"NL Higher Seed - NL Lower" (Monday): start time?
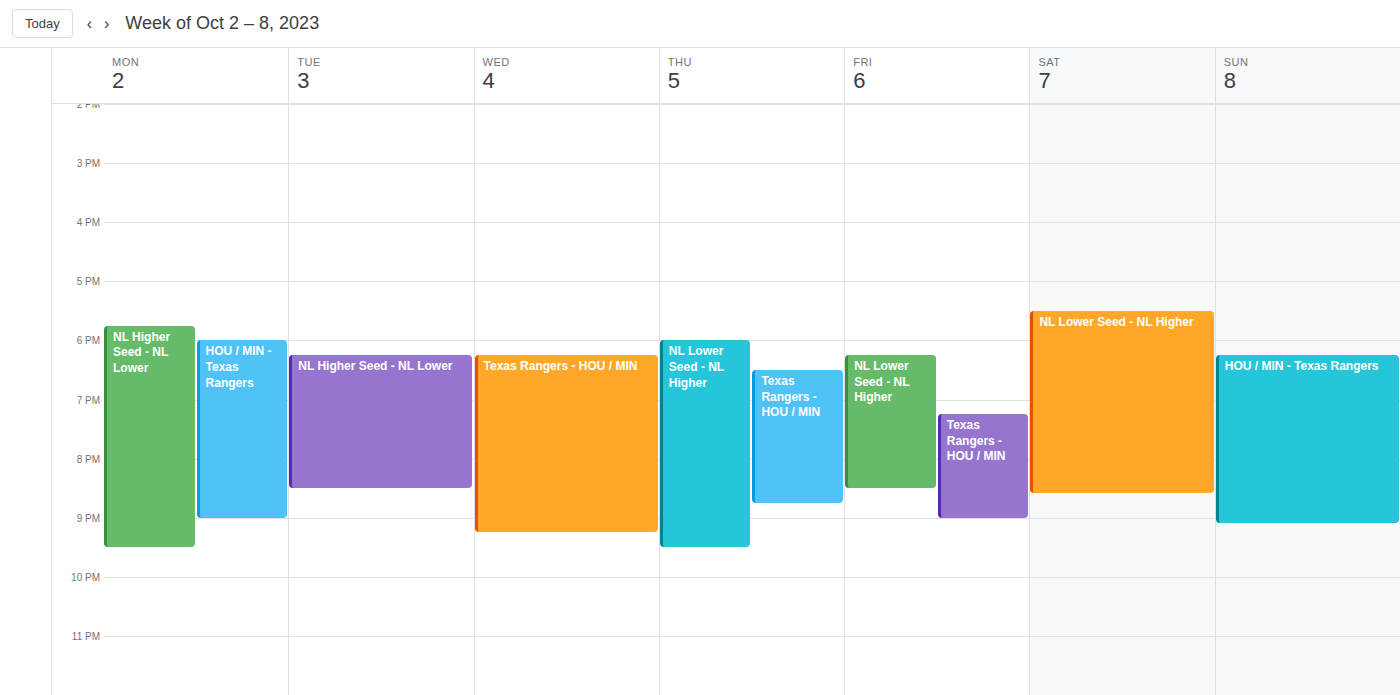
5:45 PM